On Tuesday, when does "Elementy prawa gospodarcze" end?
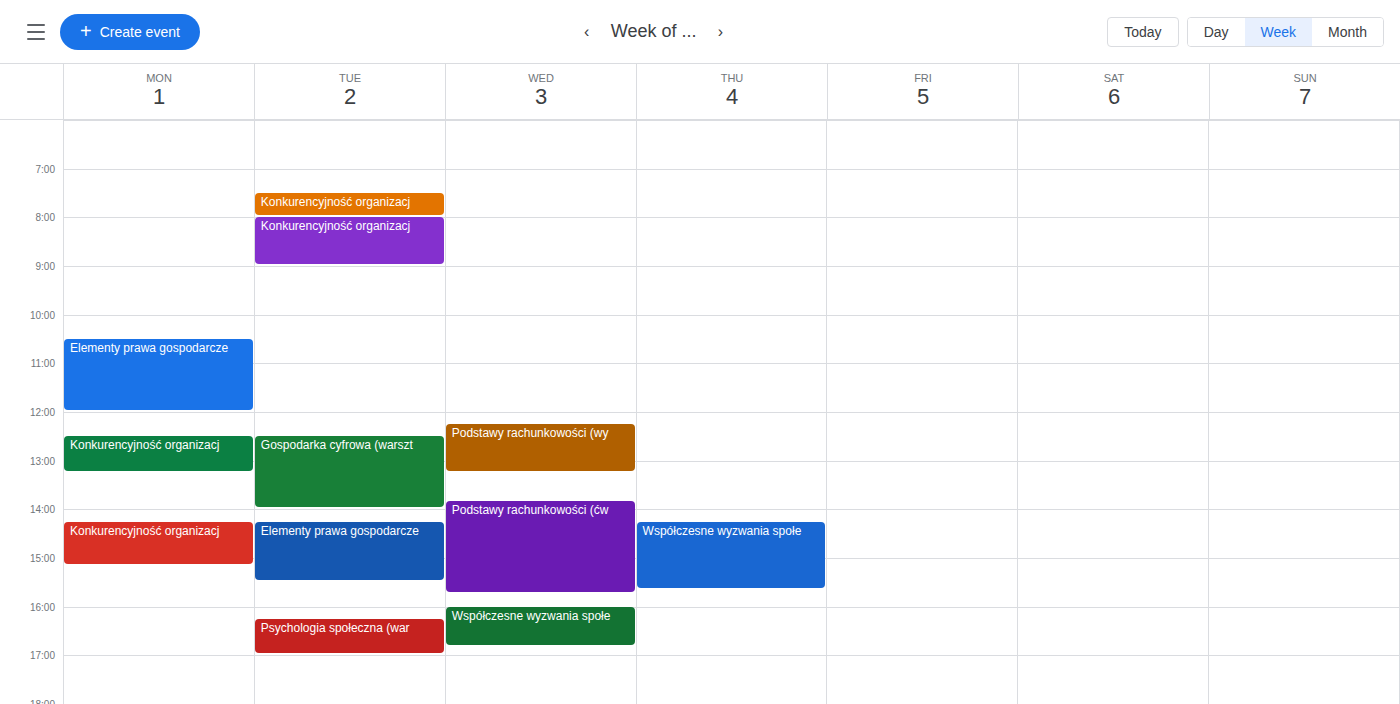
3:30 PM